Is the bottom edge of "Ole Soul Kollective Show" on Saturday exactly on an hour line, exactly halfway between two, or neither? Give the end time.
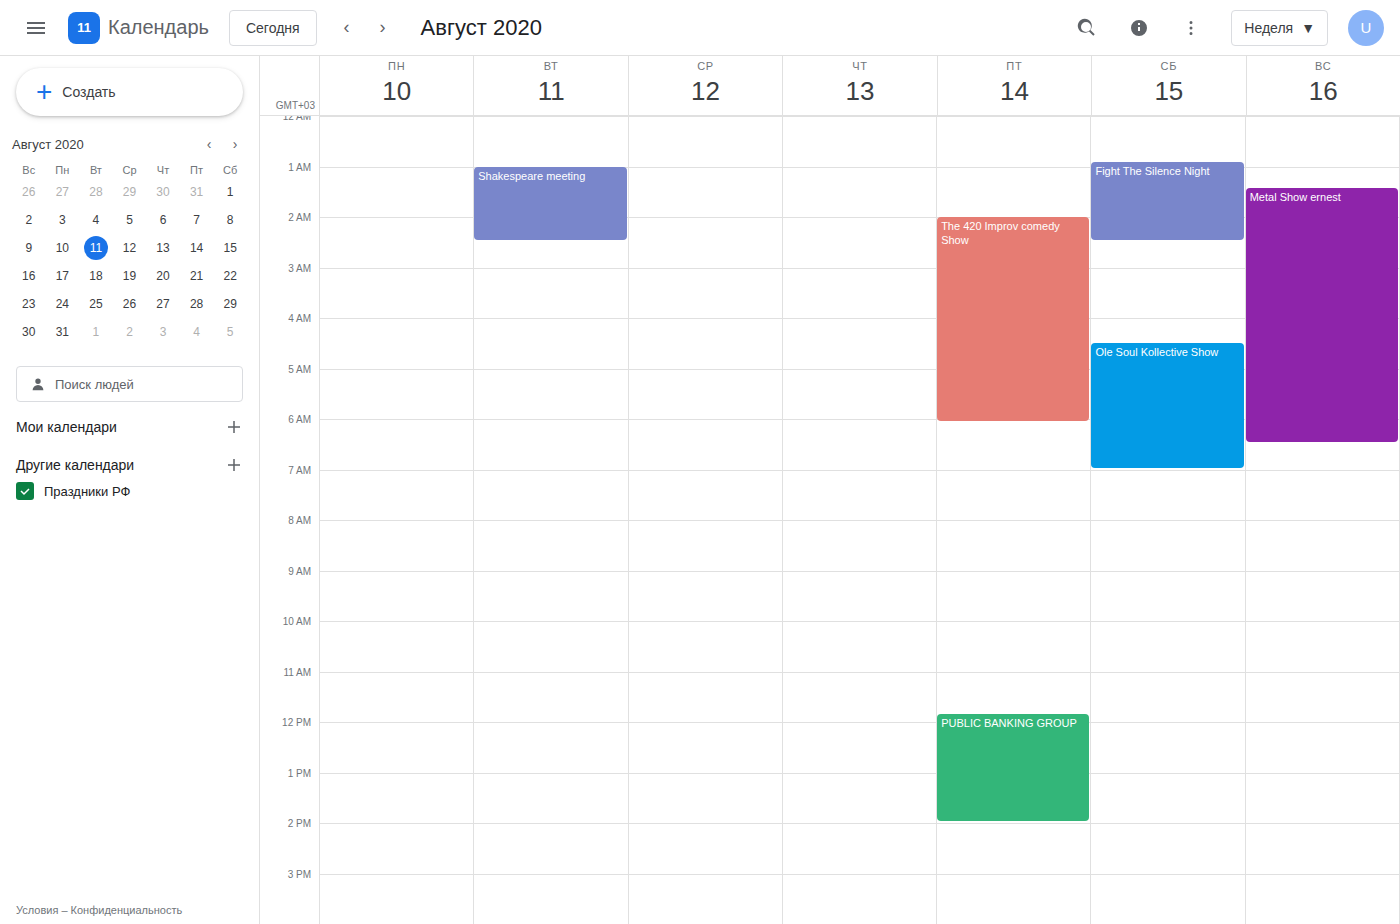
7:00 AM -- exactly on the 7 AM line.